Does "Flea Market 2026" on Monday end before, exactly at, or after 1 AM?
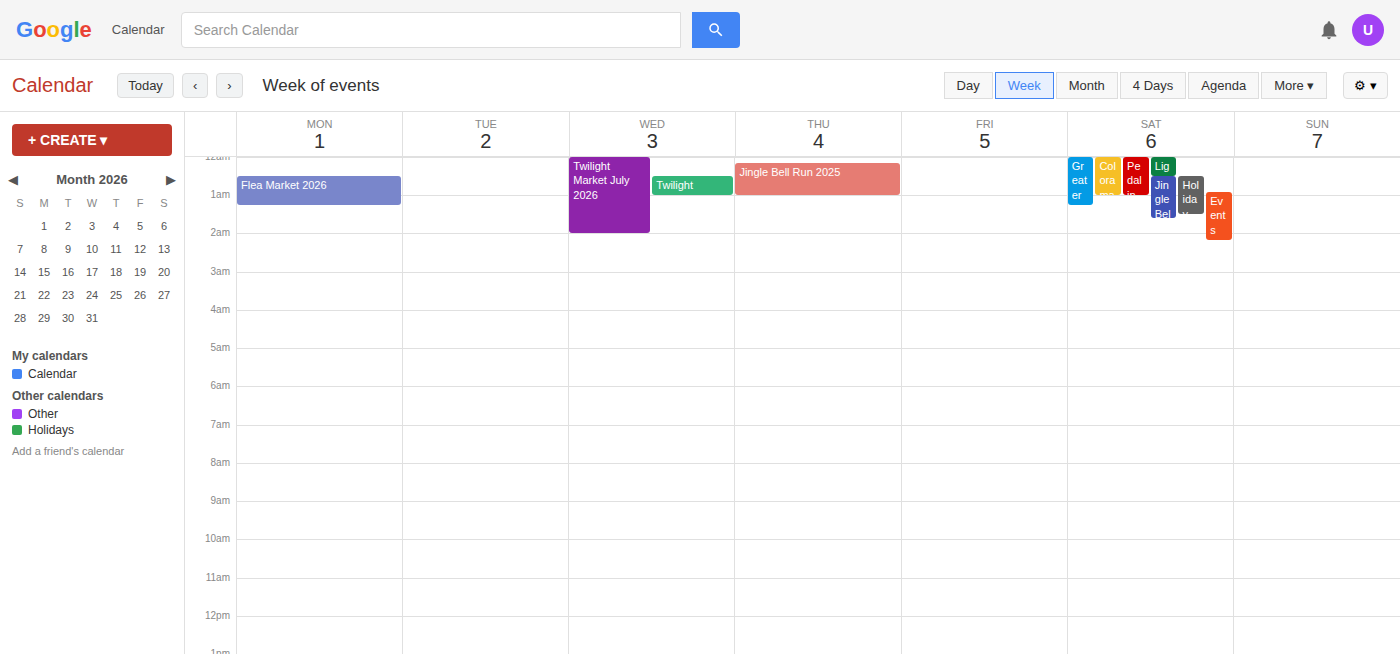
1:15 AM -- after 1 AM, 15 minutes below the 1 AM line.